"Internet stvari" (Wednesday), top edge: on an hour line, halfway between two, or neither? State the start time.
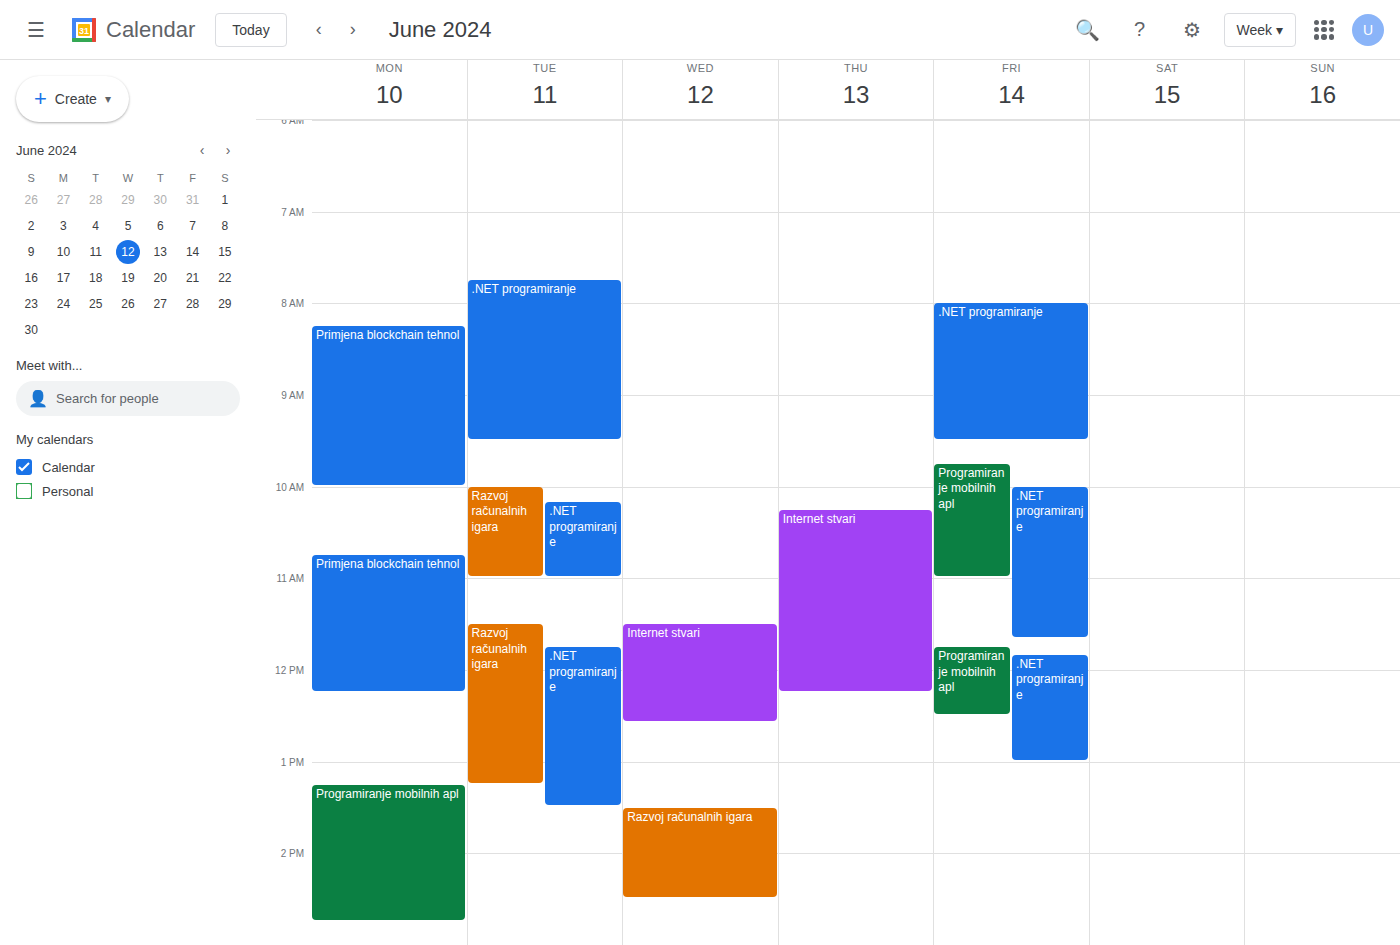
11:30 AM -- halfway between the 11 AM and 12 PM lines.